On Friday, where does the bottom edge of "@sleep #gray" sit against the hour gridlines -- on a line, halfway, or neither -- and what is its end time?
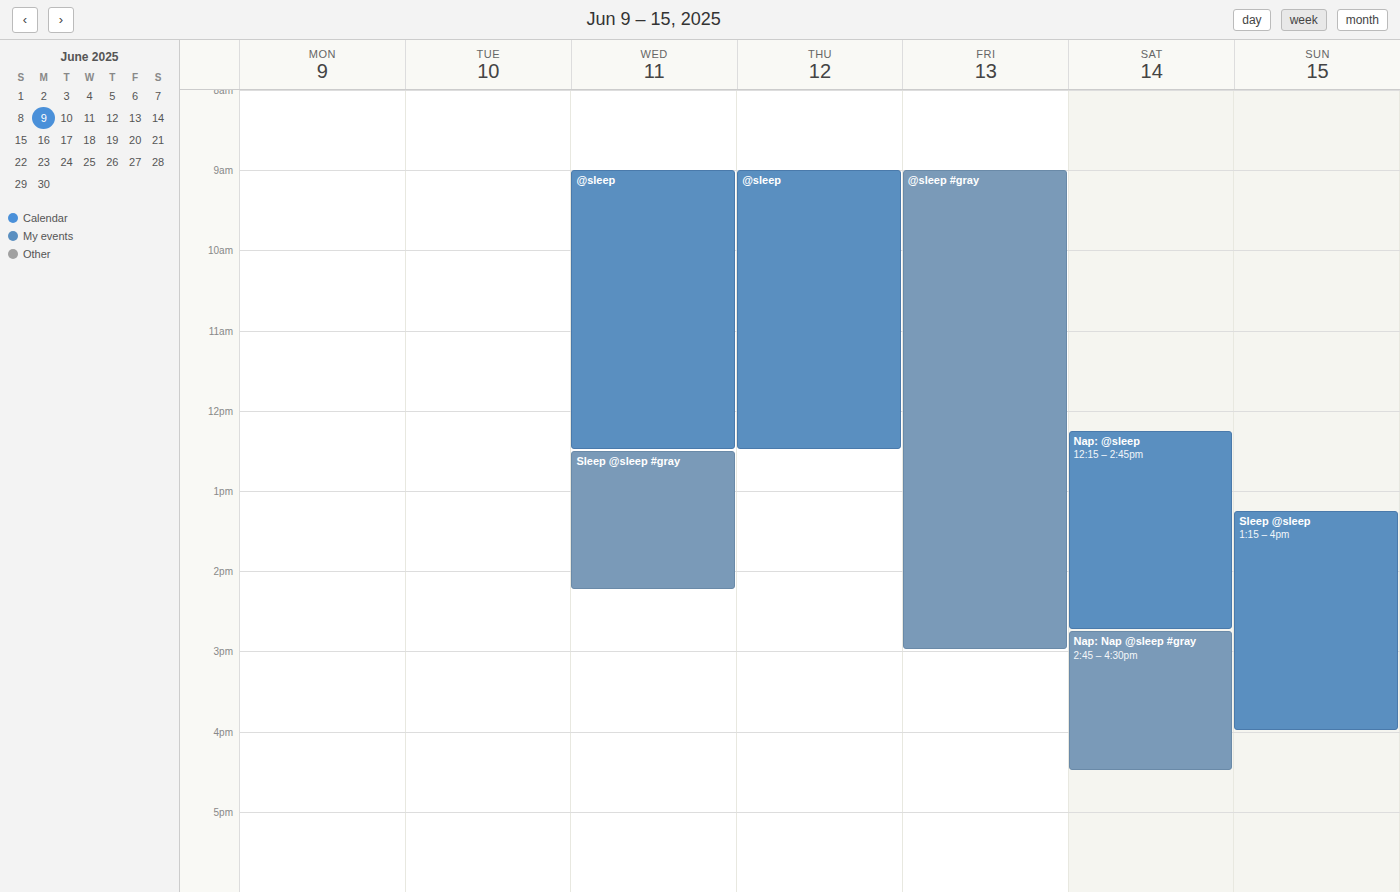
3:00 PM -- exactly on the 3 PM line.